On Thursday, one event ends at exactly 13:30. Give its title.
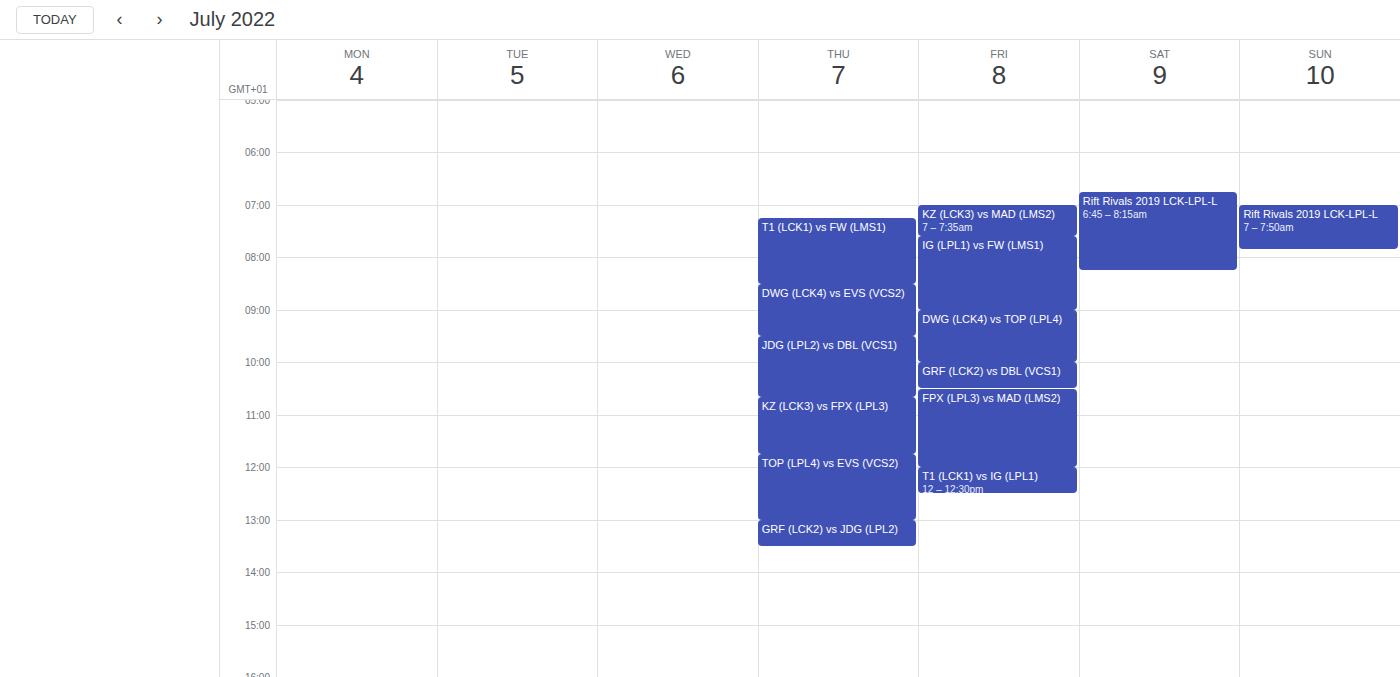
"GRF (LCK2) vs JDG (LPL2)"